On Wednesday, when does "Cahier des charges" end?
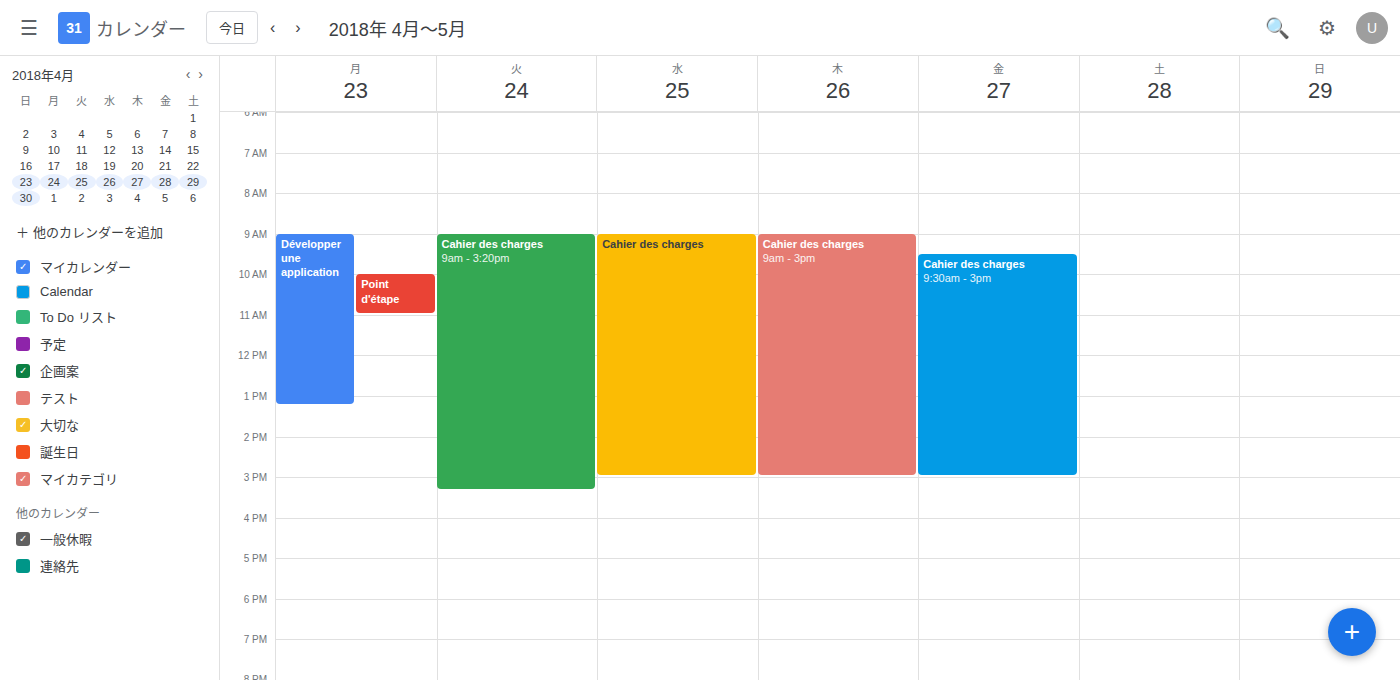
3:00 PM